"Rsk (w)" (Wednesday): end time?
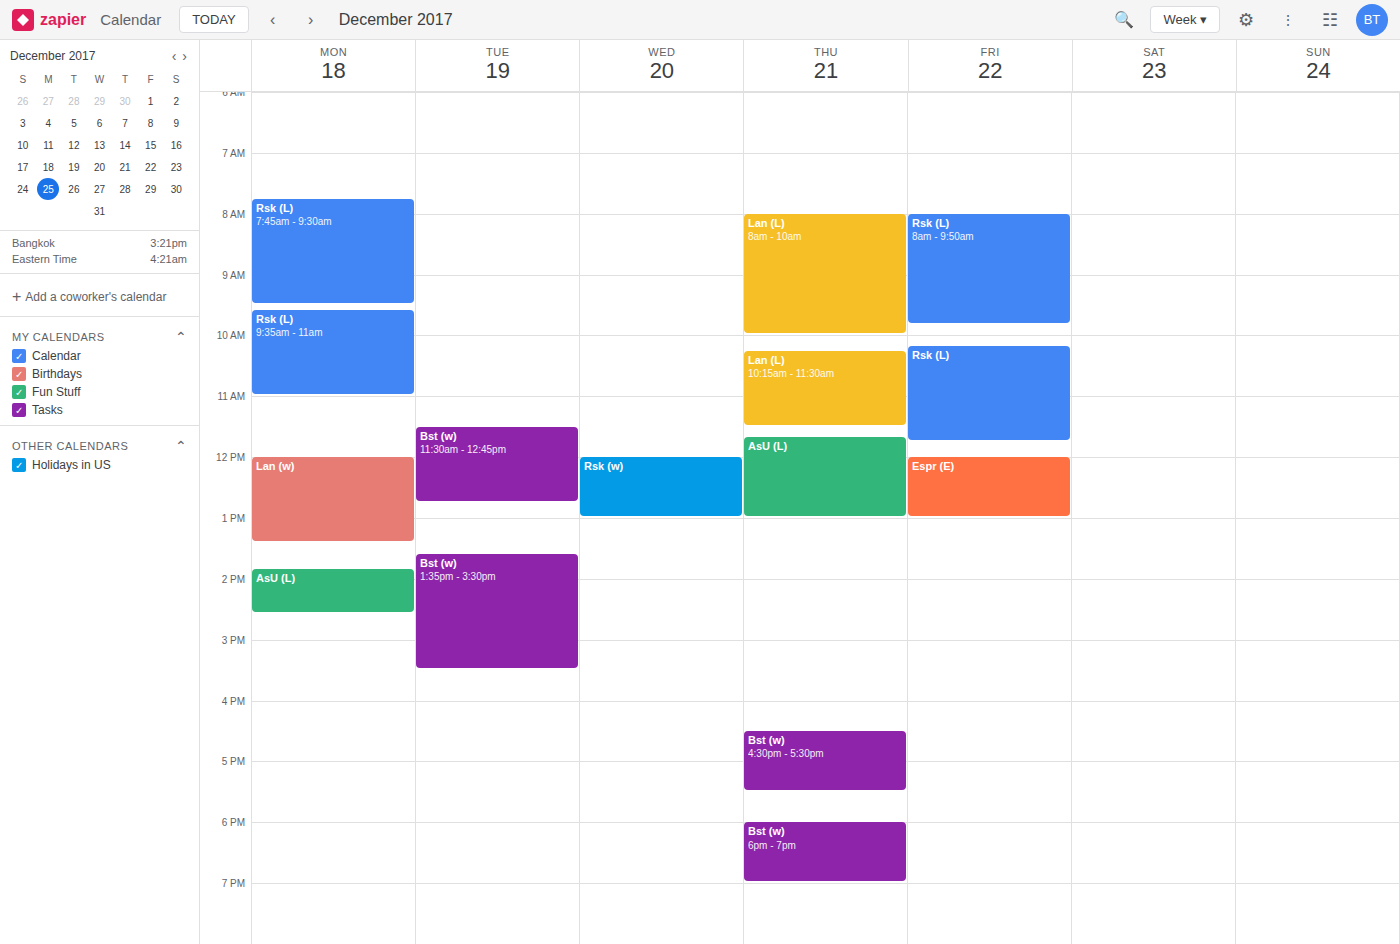
1:00 PM